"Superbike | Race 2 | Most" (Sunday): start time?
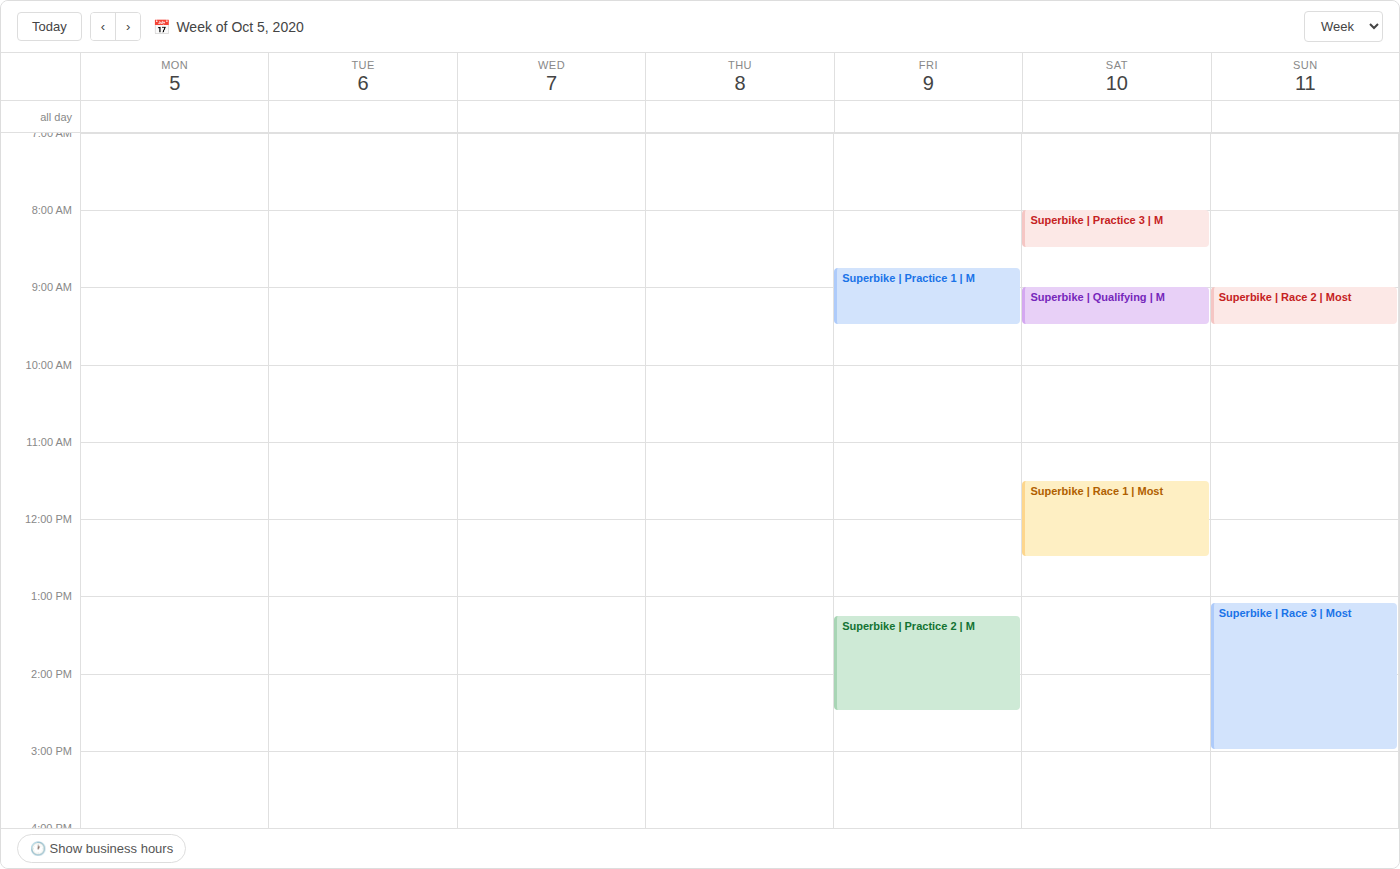
9:00 AM